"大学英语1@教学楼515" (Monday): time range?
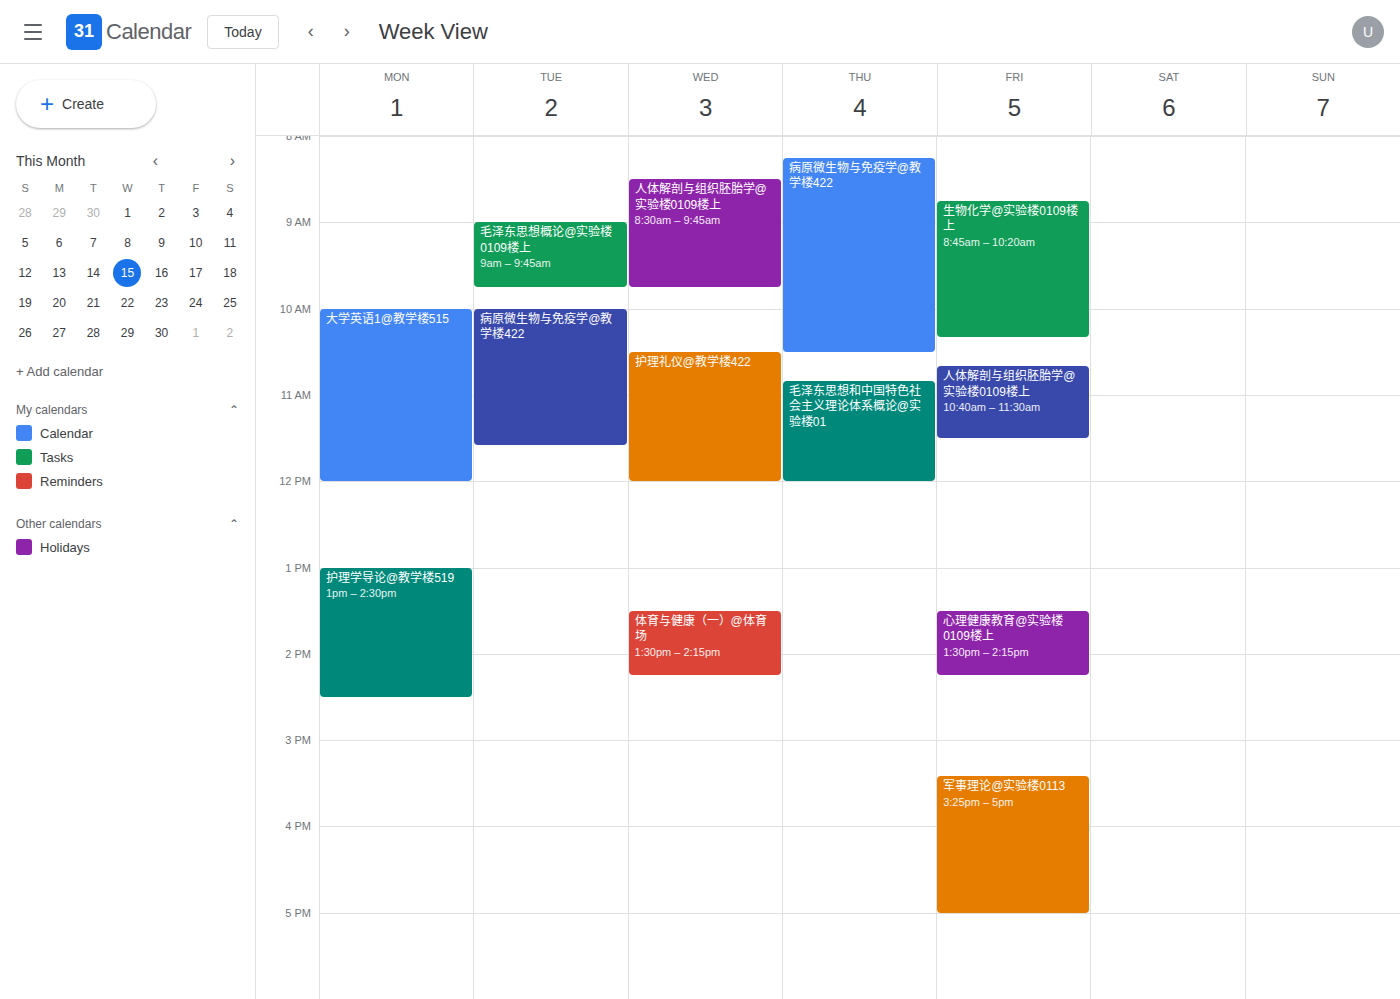
10:00 AM to 12:00 PM